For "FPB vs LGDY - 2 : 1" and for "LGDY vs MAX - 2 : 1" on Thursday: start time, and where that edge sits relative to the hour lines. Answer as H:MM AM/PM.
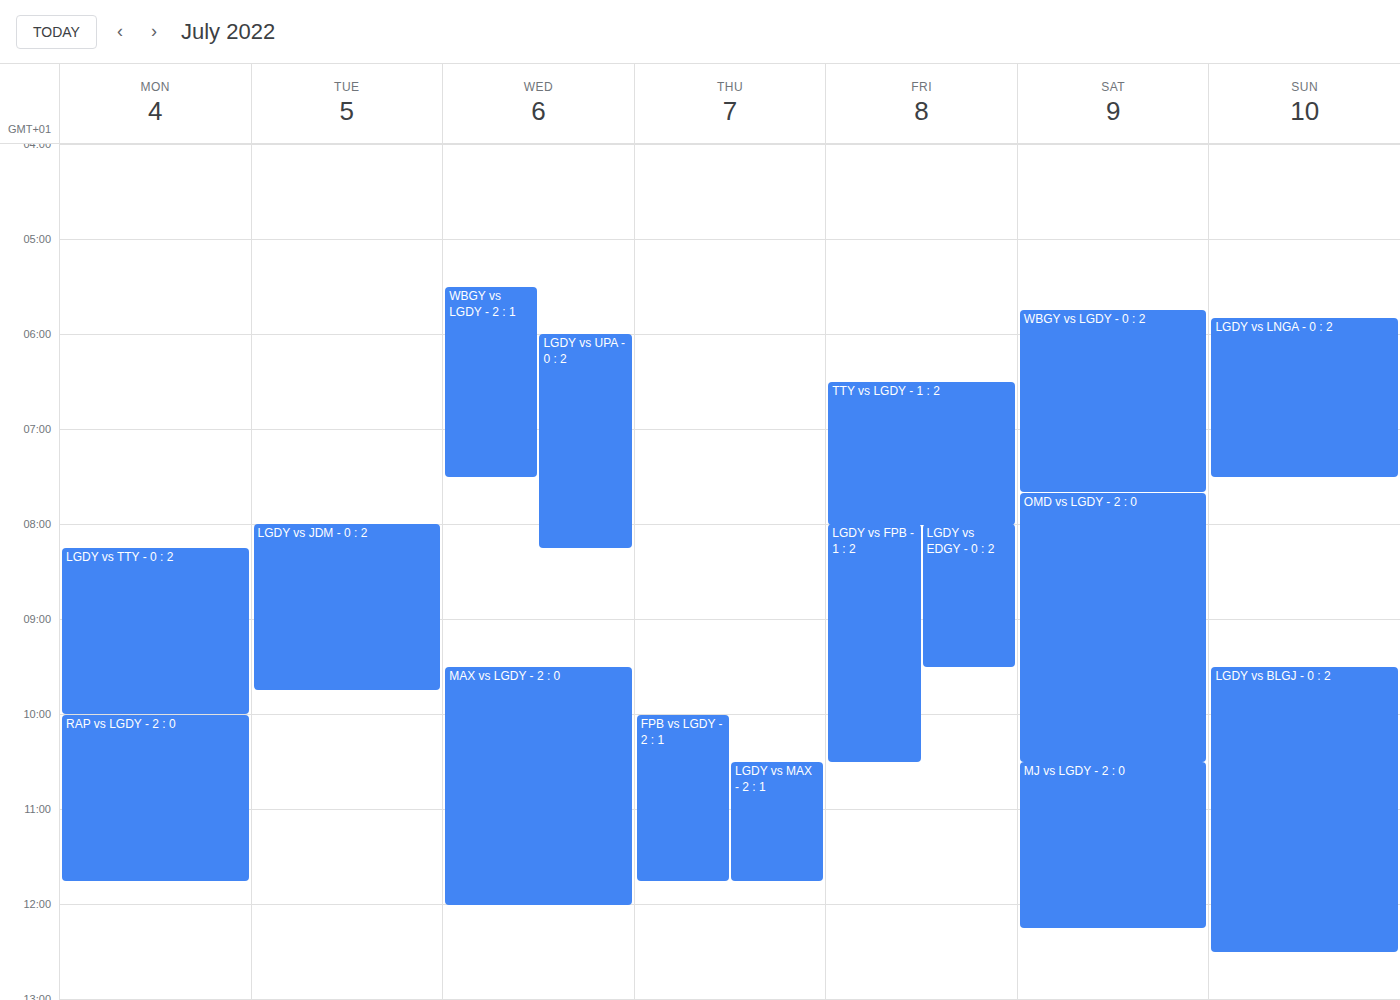
"FPB vs LGDY - 2 : 1": 10:00 AM, exactly on the 10 AM line. "LGDY vs MAX - 2 : 1": 10:30 AM, halfway between the 10 AM and 11 AM lines.